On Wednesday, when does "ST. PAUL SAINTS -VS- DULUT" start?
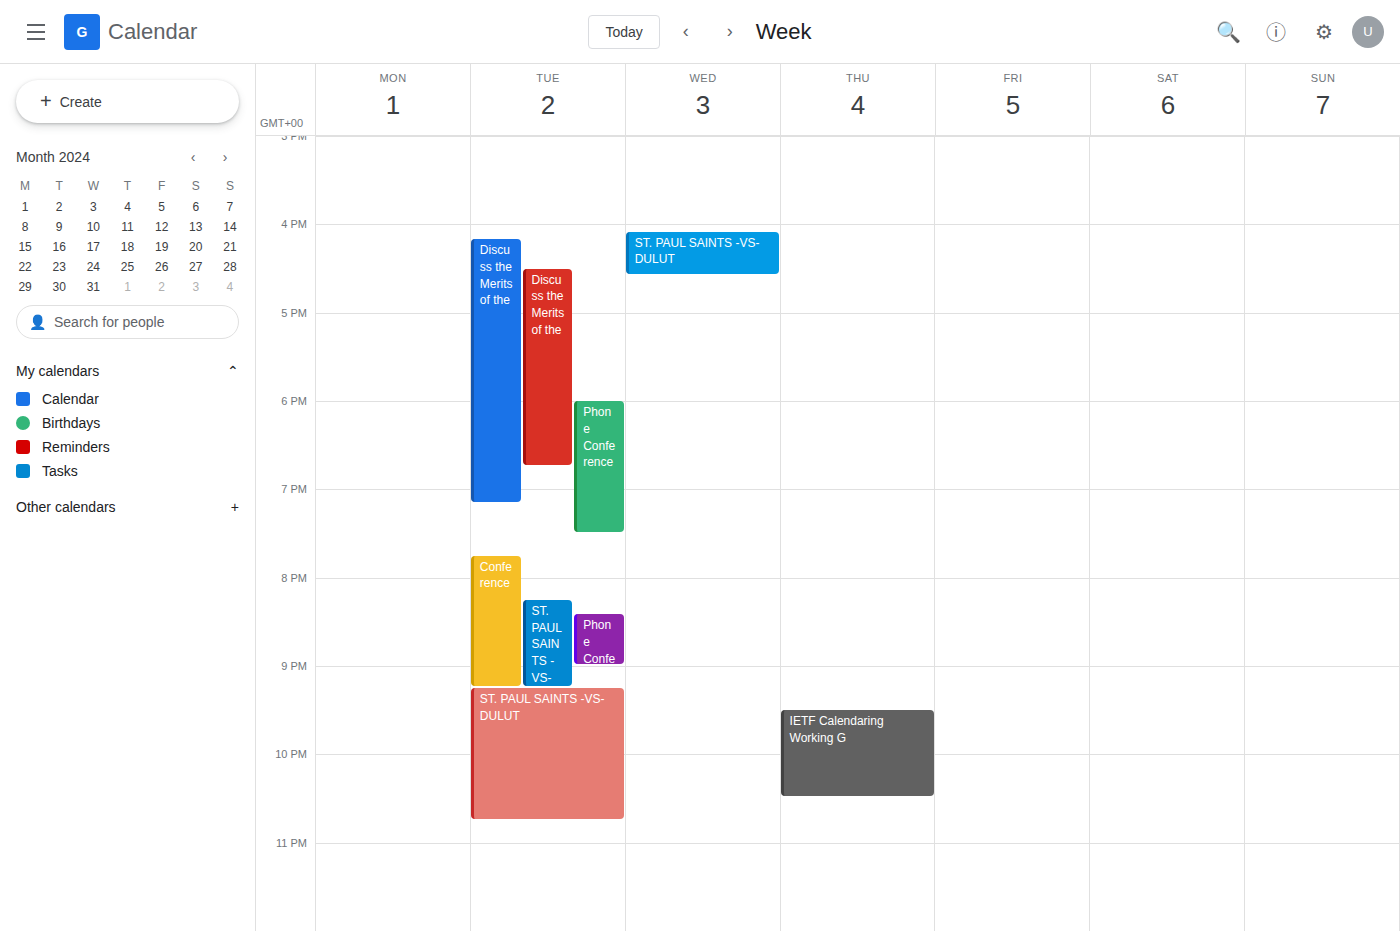
4:05 PM